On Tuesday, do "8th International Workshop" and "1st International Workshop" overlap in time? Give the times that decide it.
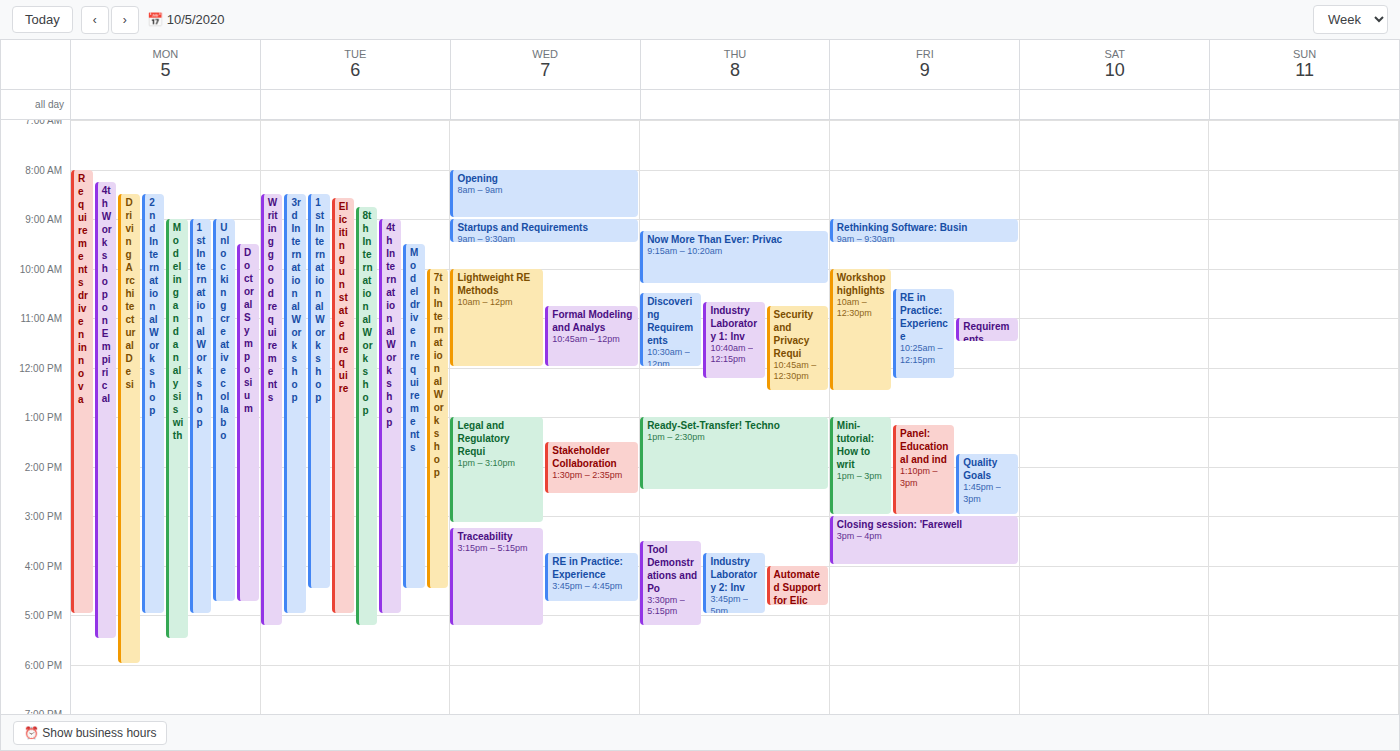
"8th International Workshop" starts at 8:45 AM, before "1st International Workshop" ends at 4:30 PM -- they overlap.